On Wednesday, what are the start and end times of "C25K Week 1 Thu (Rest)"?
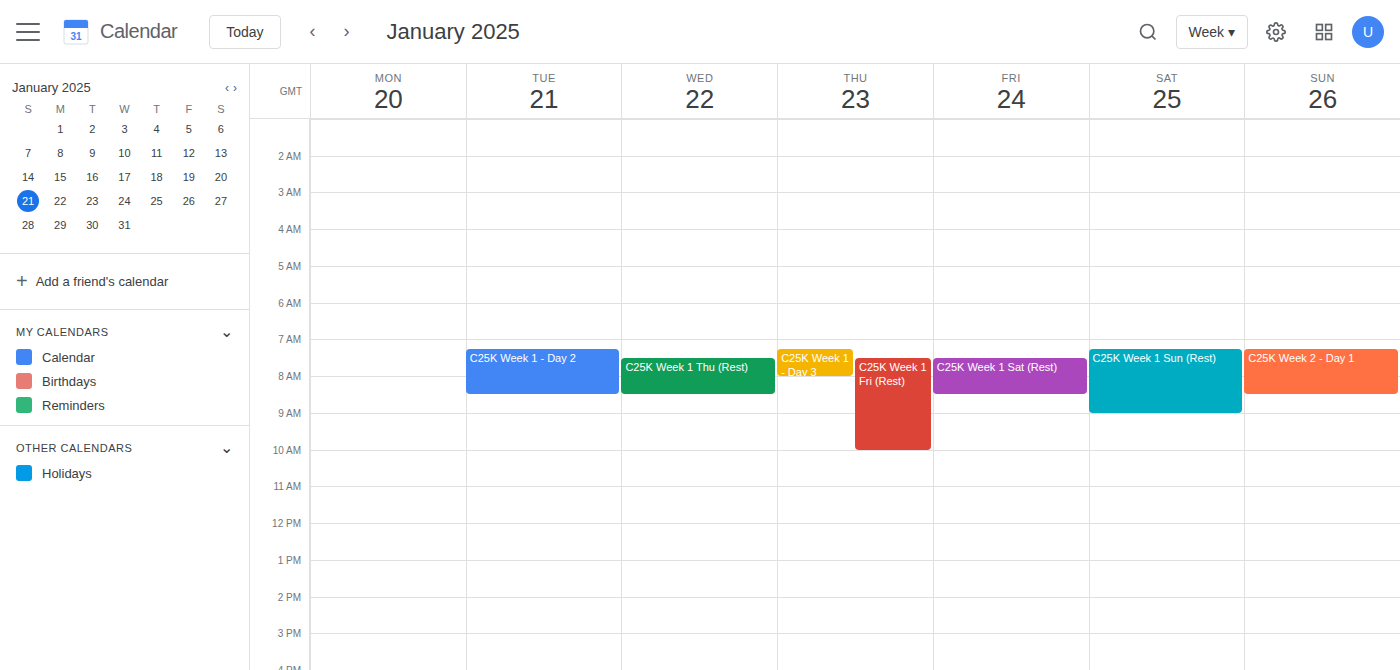
7:30 AM to 8:30 AM